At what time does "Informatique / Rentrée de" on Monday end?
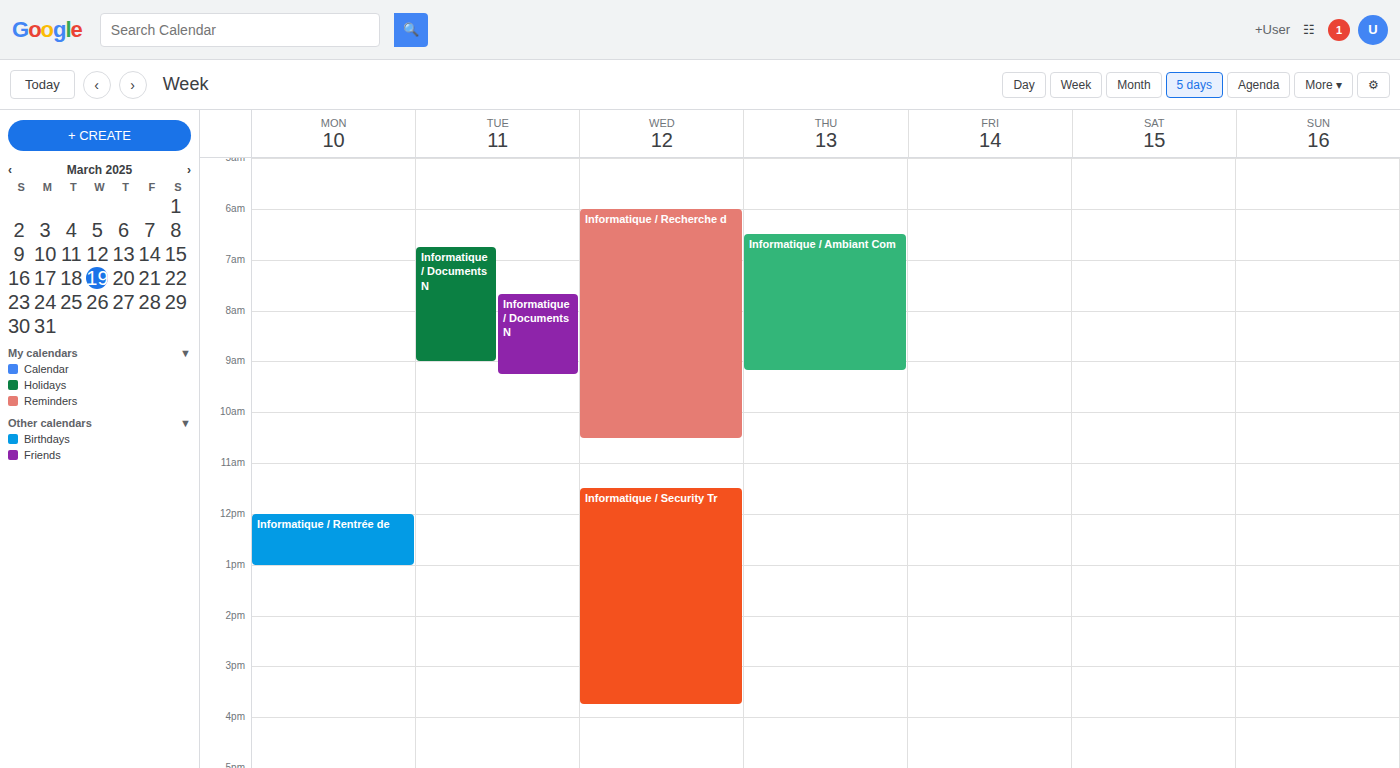
1:00 PM